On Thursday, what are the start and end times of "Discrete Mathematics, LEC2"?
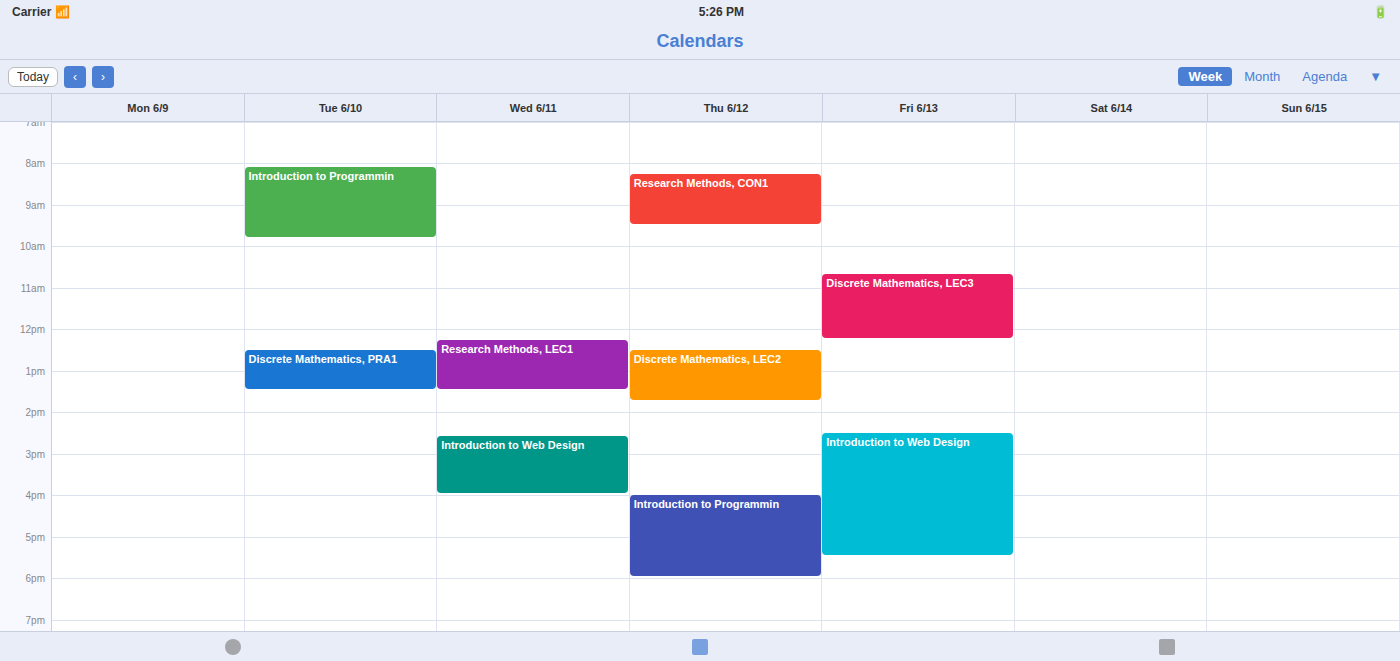
12:30 PM to 1:45 PM